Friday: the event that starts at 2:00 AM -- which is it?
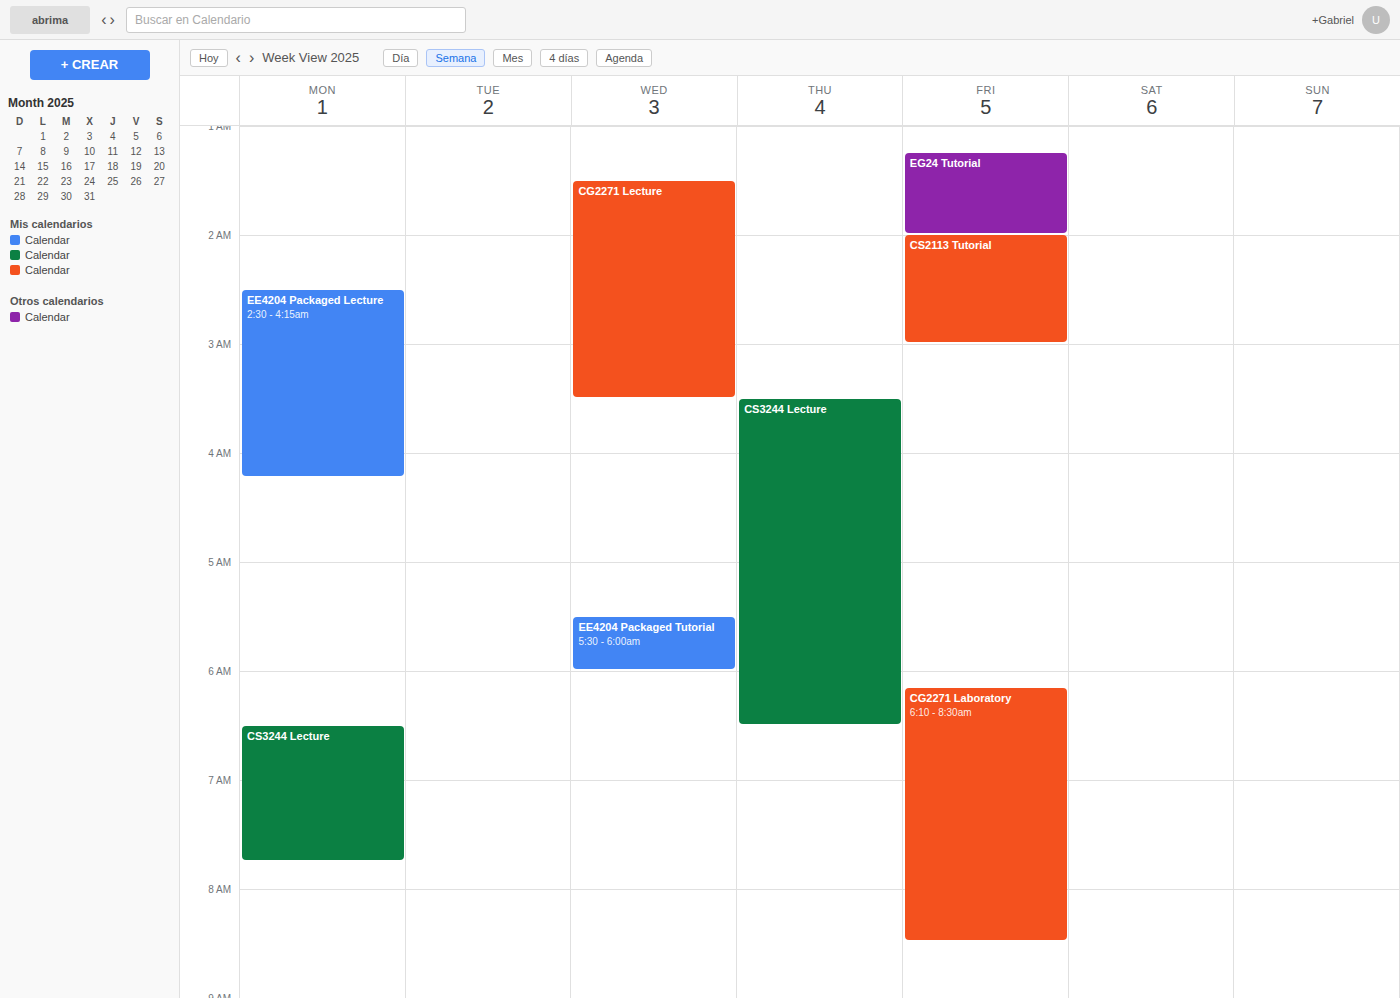
"CS2113 Tutorial"